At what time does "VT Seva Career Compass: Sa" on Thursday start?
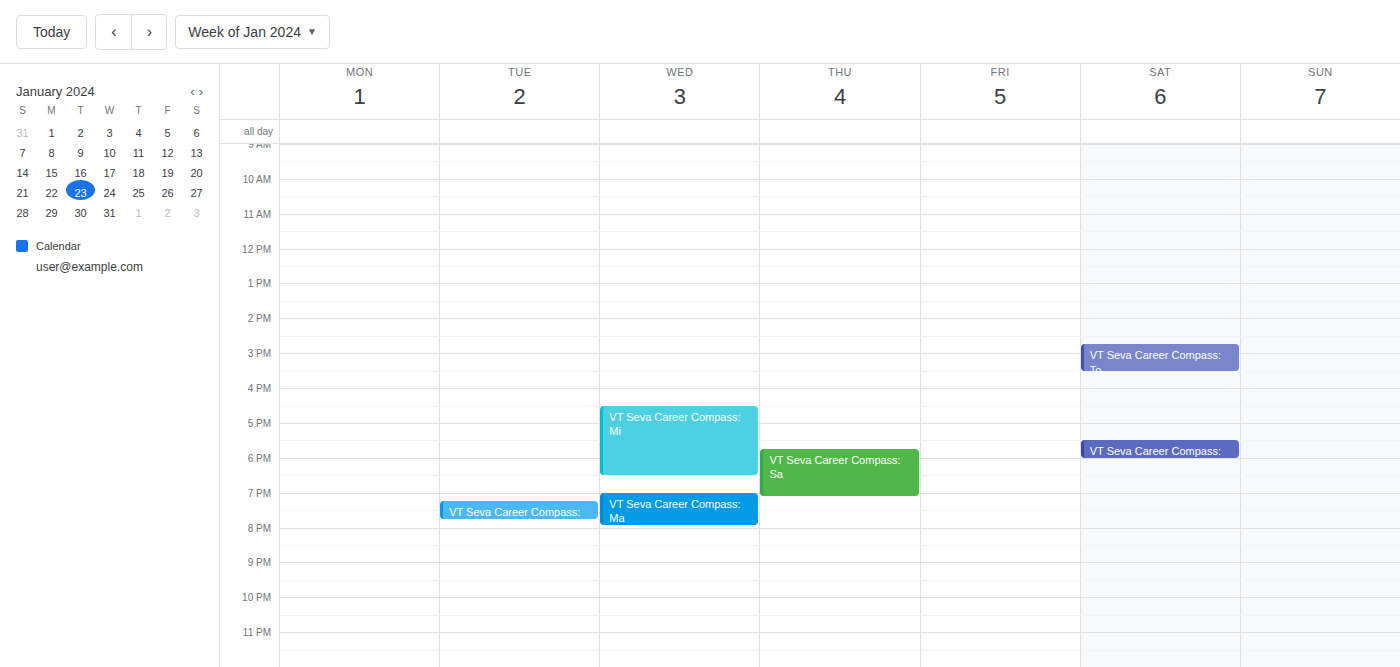
5:45 PM